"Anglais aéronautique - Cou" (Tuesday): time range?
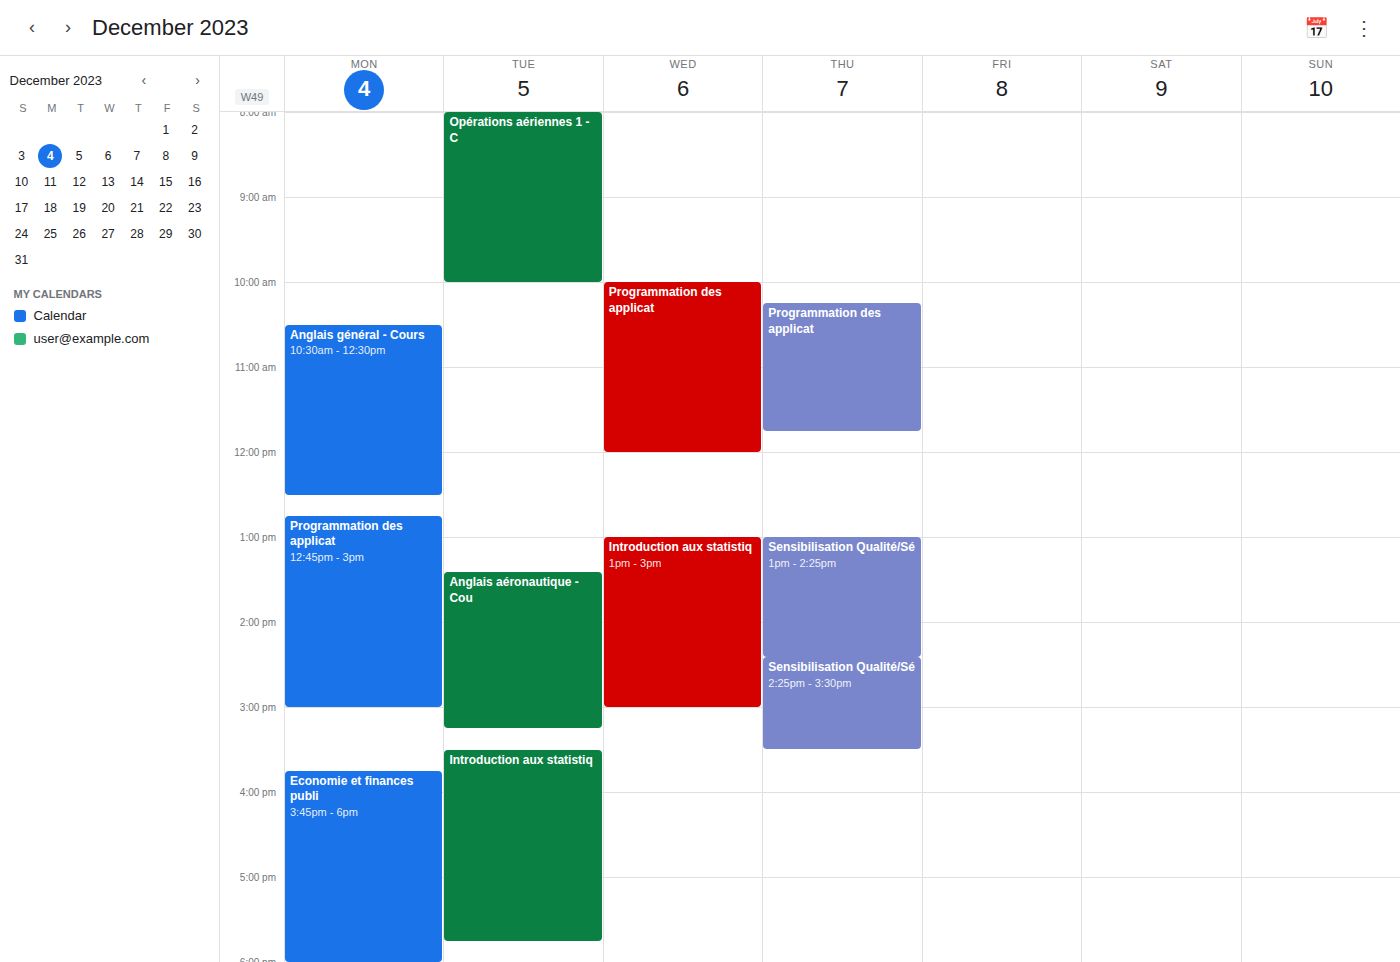
1:25 PM to 3:15 PM